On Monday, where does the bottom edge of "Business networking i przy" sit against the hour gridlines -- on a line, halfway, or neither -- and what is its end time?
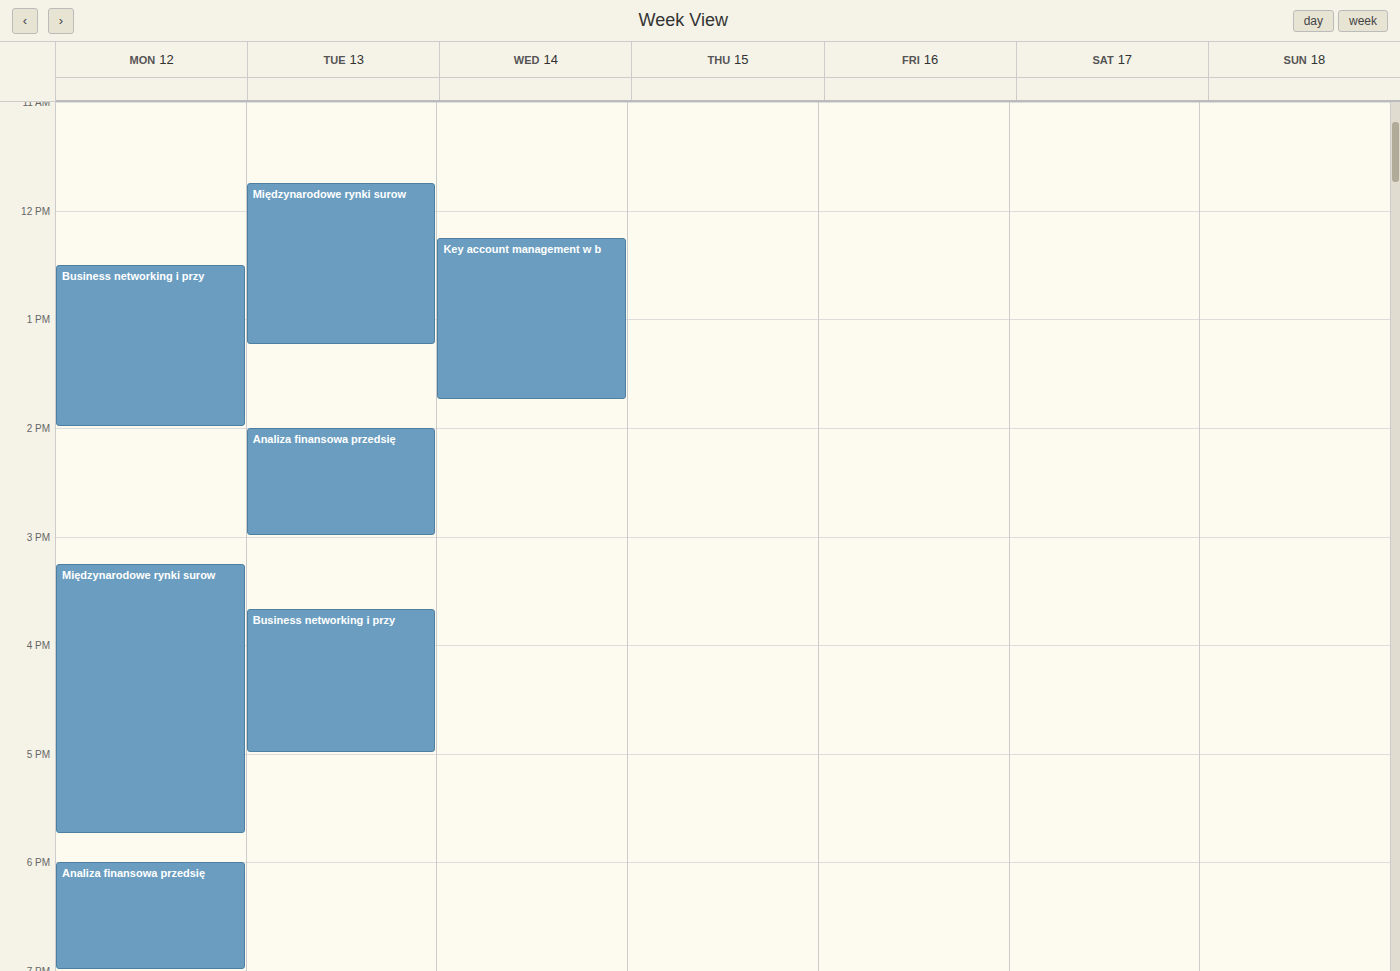
2:00 PM -- exactly on the 2 PM line.